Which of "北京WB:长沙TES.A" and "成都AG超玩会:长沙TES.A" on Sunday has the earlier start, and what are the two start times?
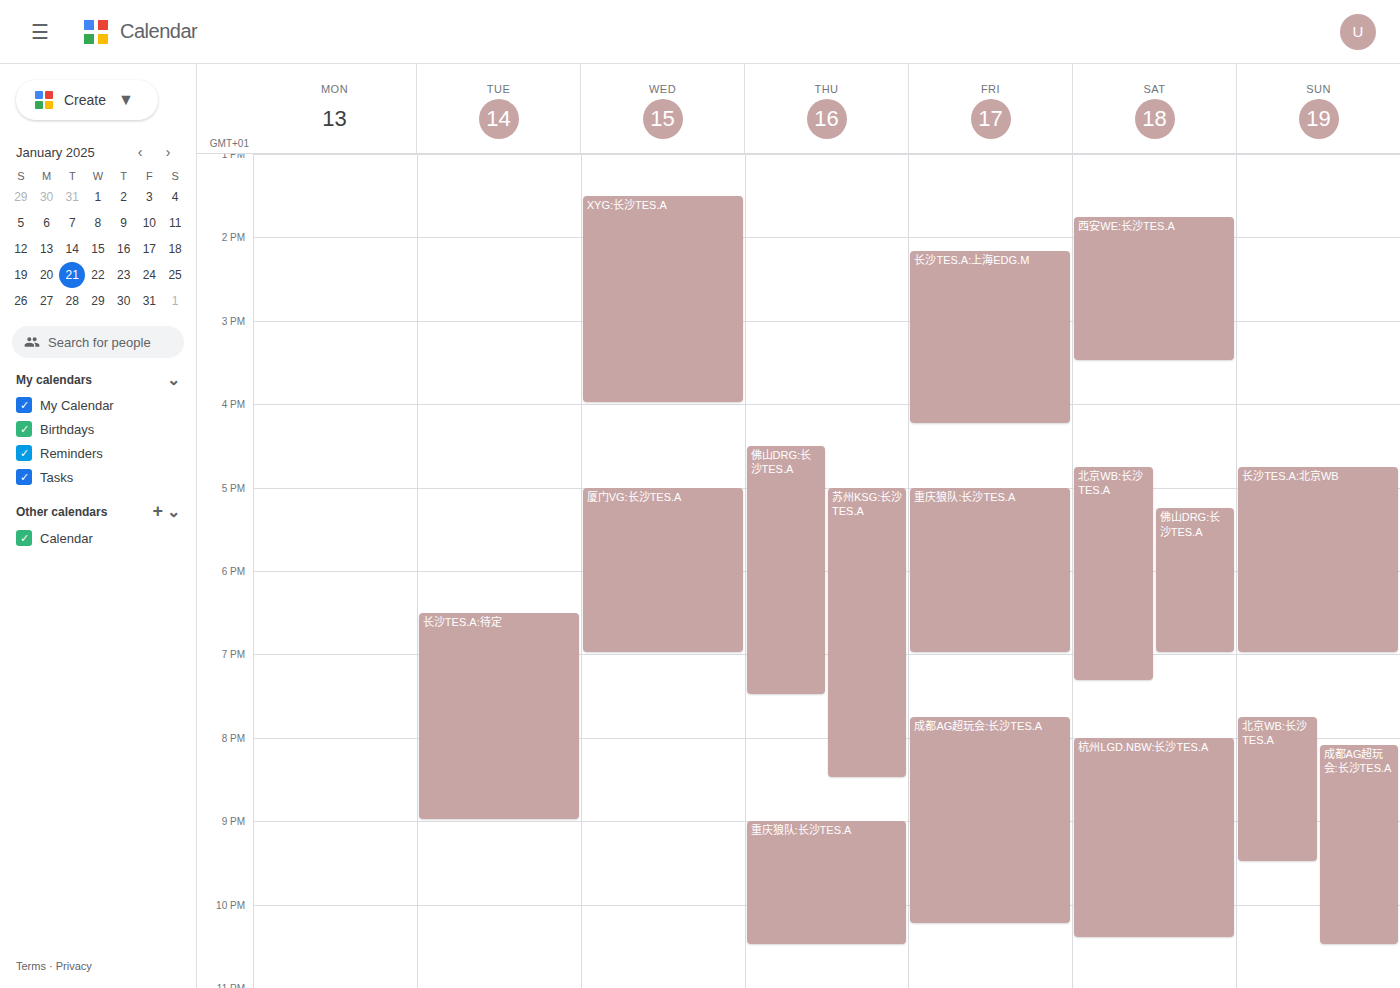
"北京WB:长沙TES.A" 7:45 PM; "成都AG超玩会:长沙TES.A" 8:05 PM.